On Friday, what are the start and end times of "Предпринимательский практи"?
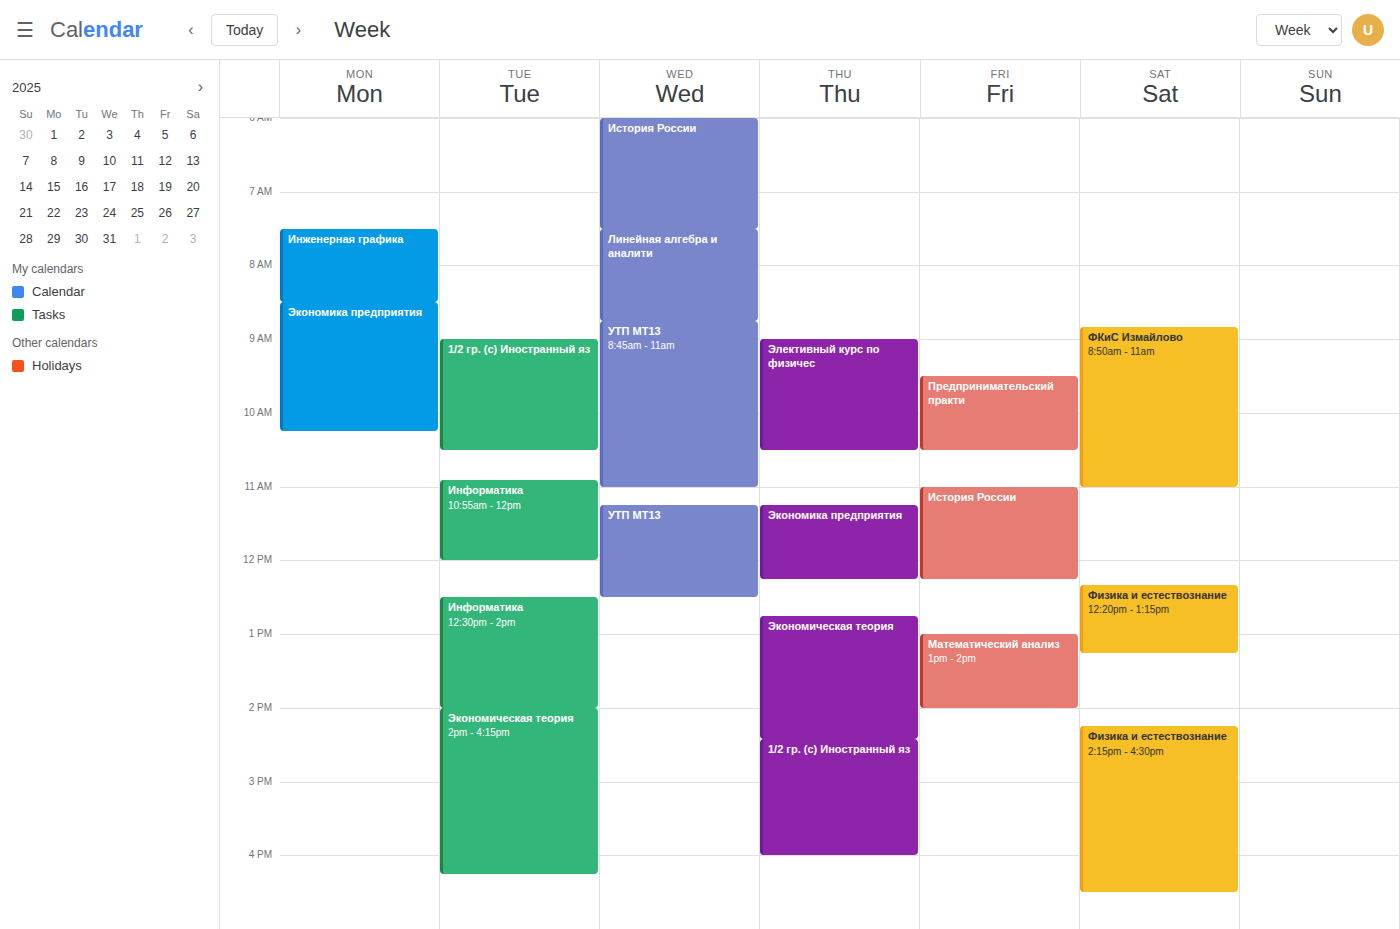
9:30 AM to 10:30 AM